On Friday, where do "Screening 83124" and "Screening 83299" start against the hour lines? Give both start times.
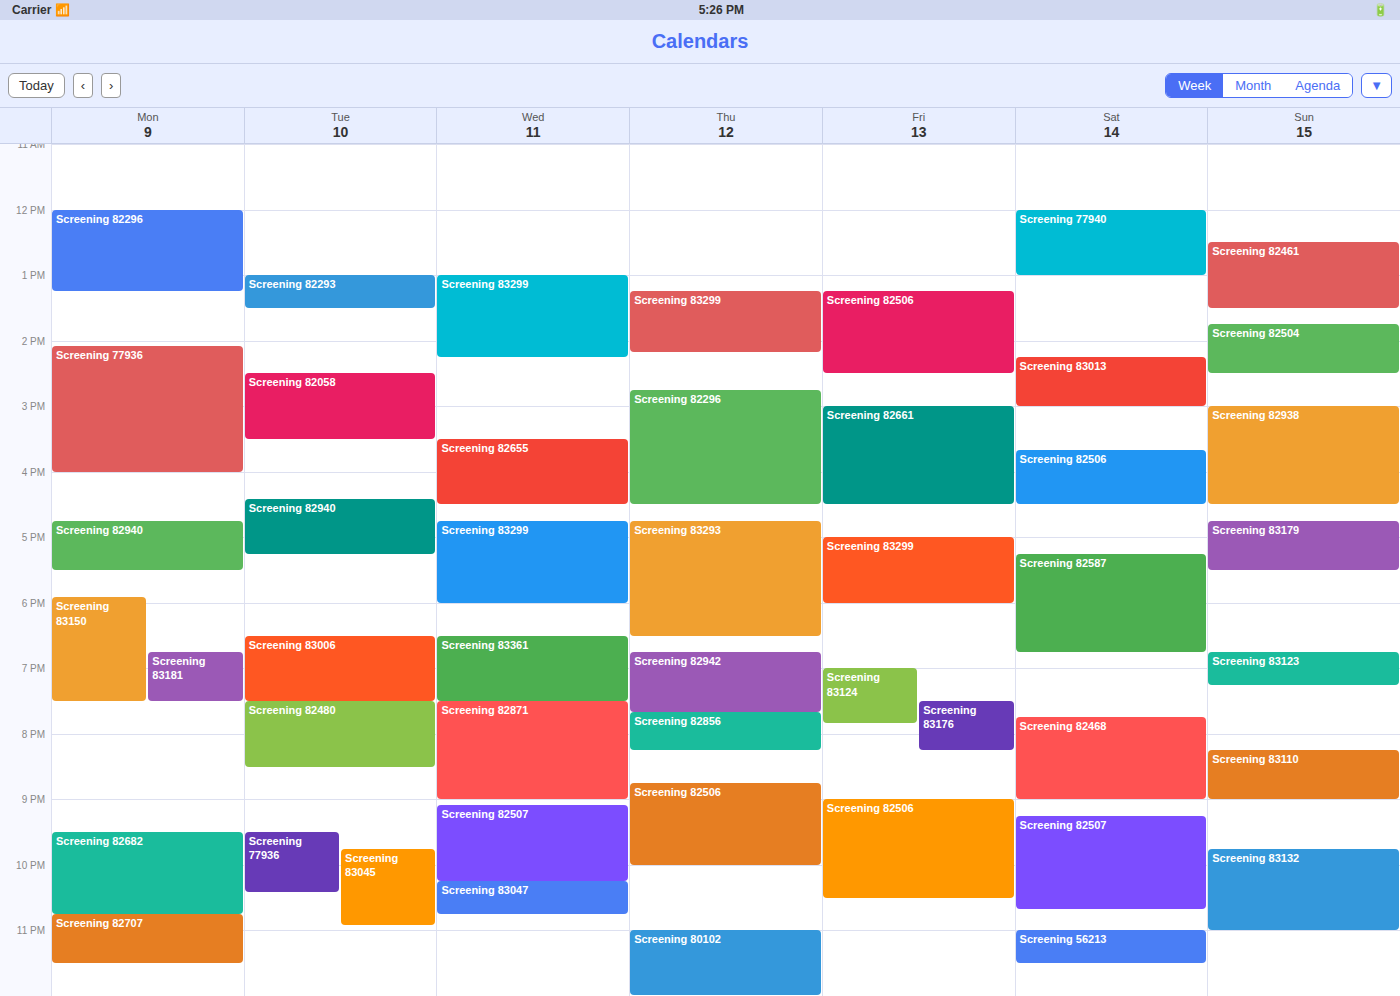
"Screening 83124": 7:00 PM, exactly on the 7 PM line. "Screening 83299": 5:00 PM, exactly on the 5 PM line.